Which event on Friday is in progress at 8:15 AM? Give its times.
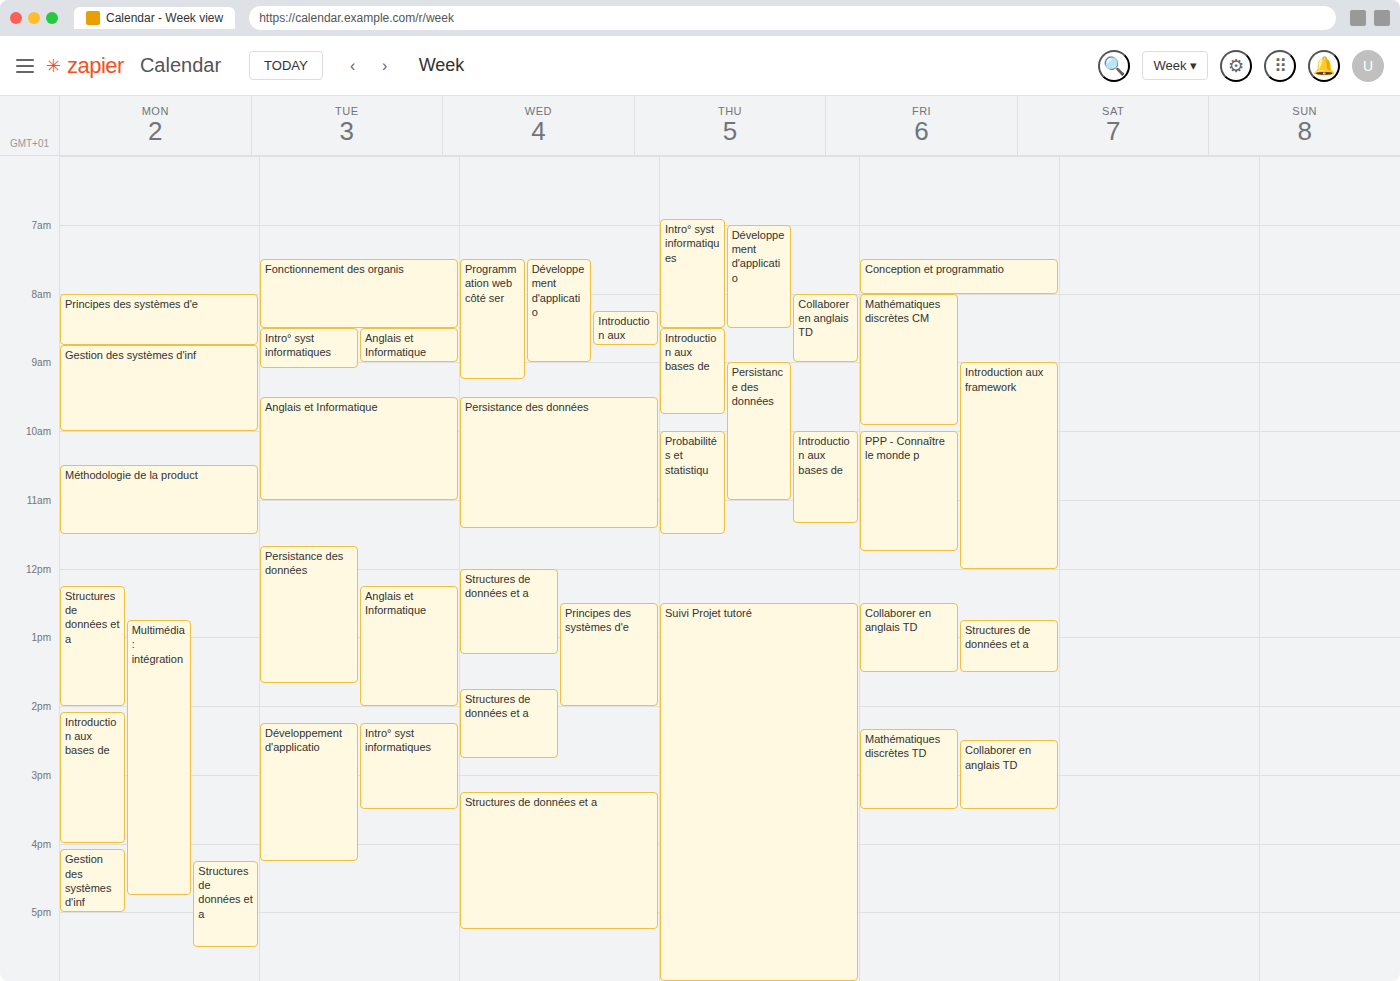
"Mathématiques discrètes CM", 8:00 AM to 9:55 AM